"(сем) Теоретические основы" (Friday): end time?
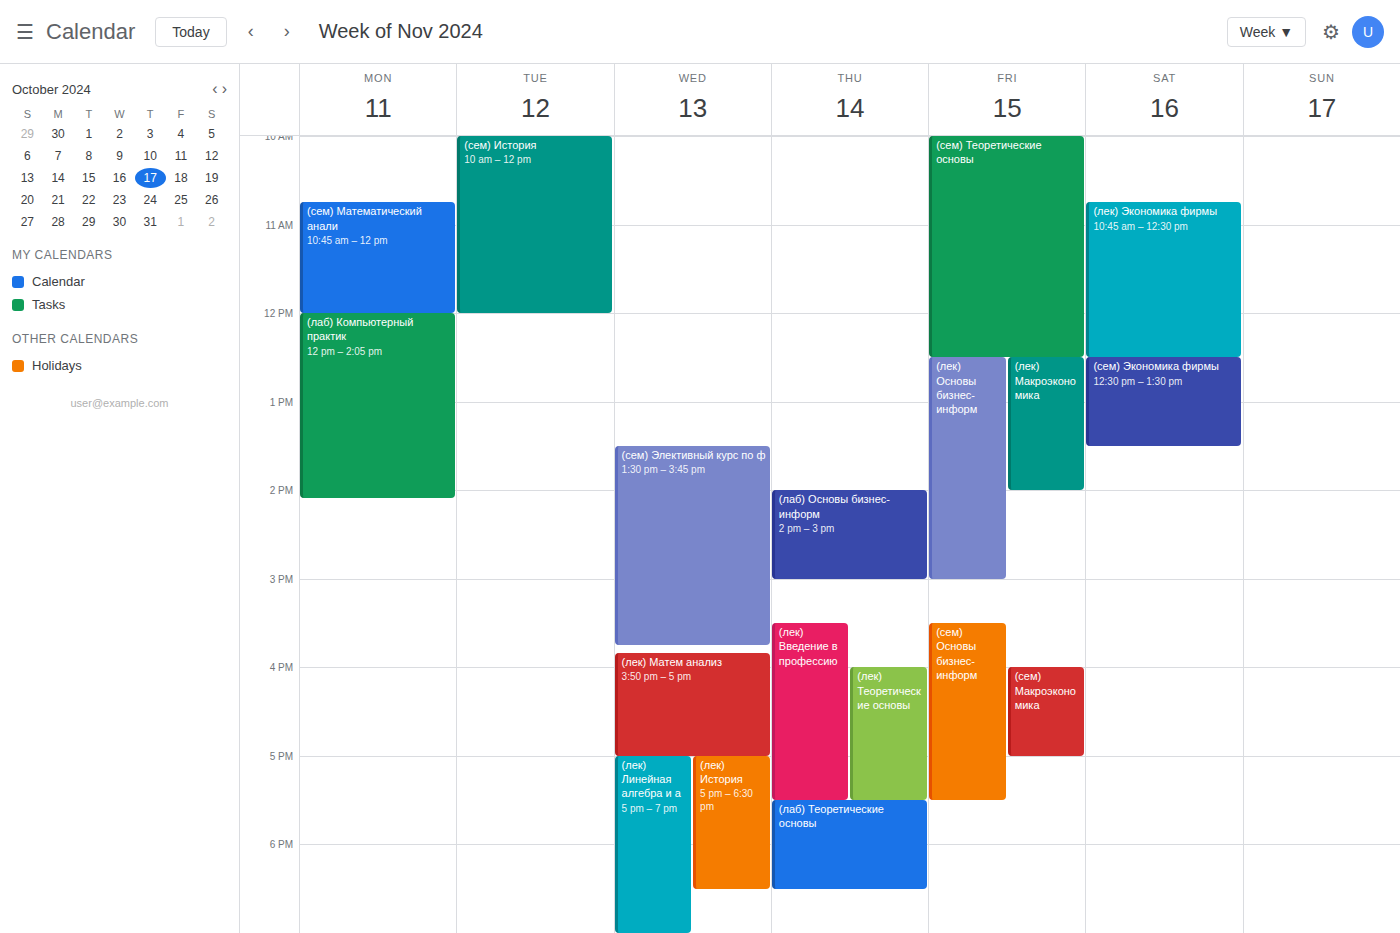
12:30 PM